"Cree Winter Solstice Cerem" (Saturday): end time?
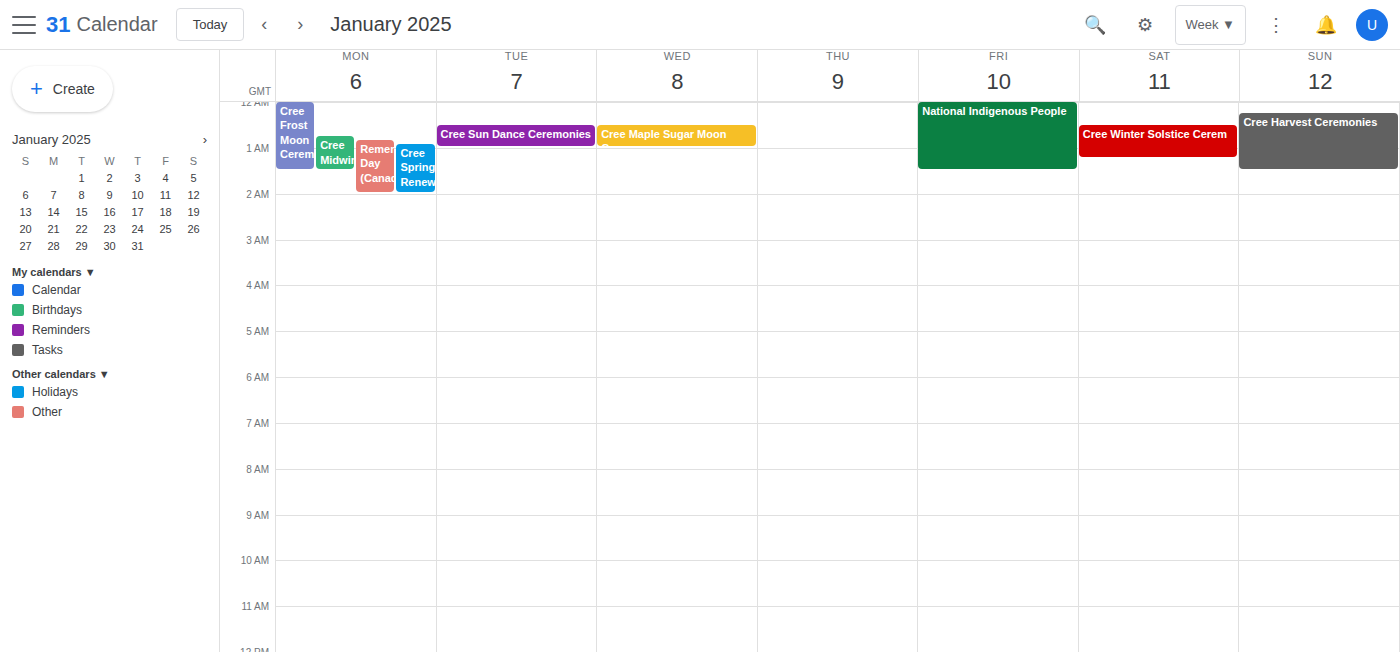
01:15